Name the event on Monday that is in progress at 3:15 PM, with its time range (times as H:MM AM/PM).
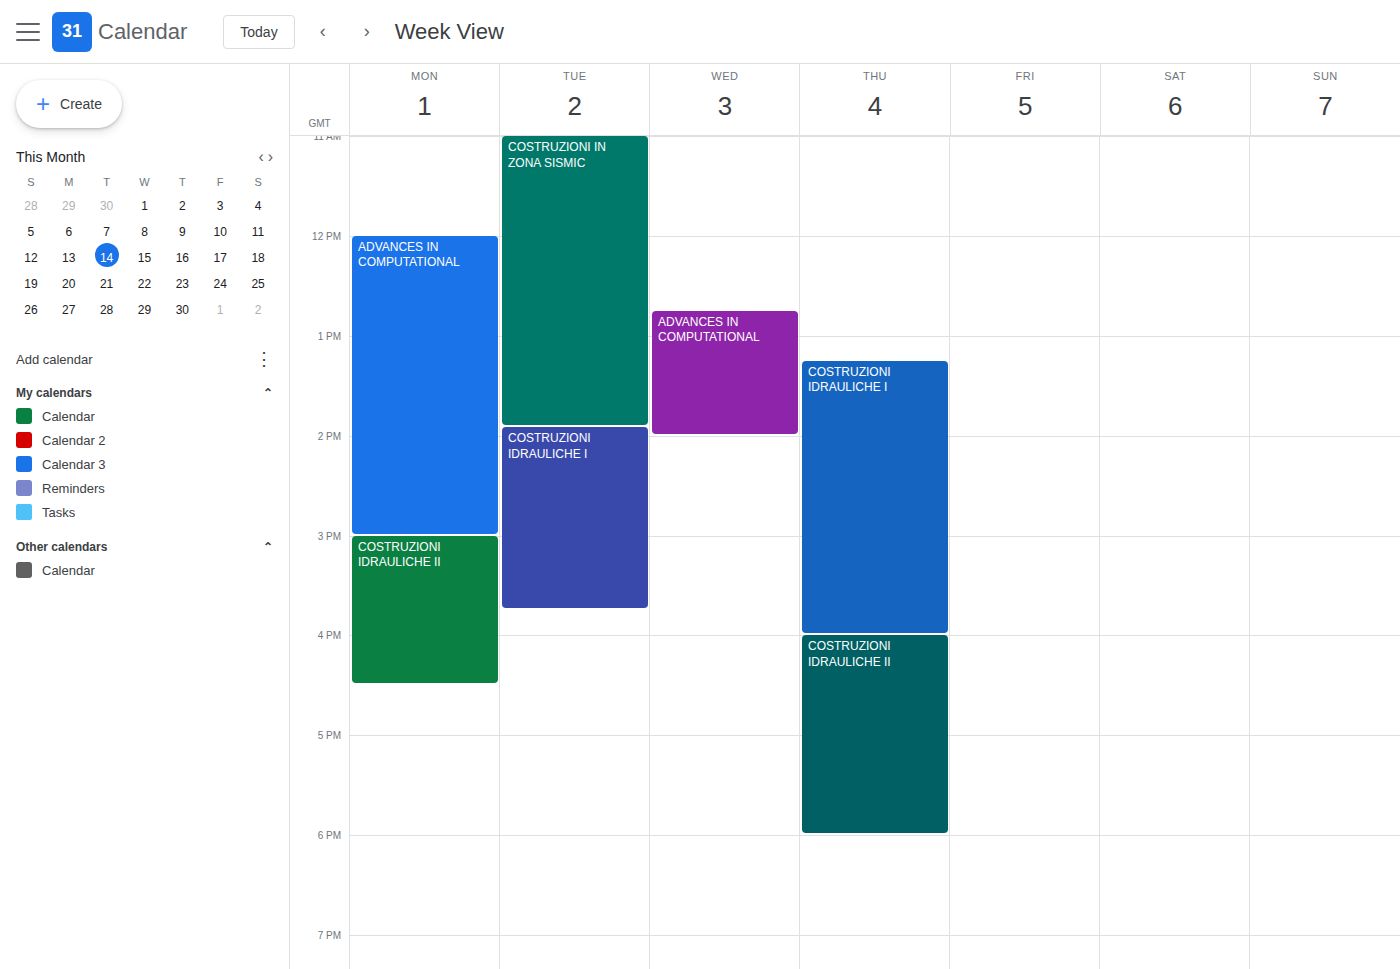
"COSTRUZIONI IDRAULICHE II", 3:00 PM to 4:30 PM